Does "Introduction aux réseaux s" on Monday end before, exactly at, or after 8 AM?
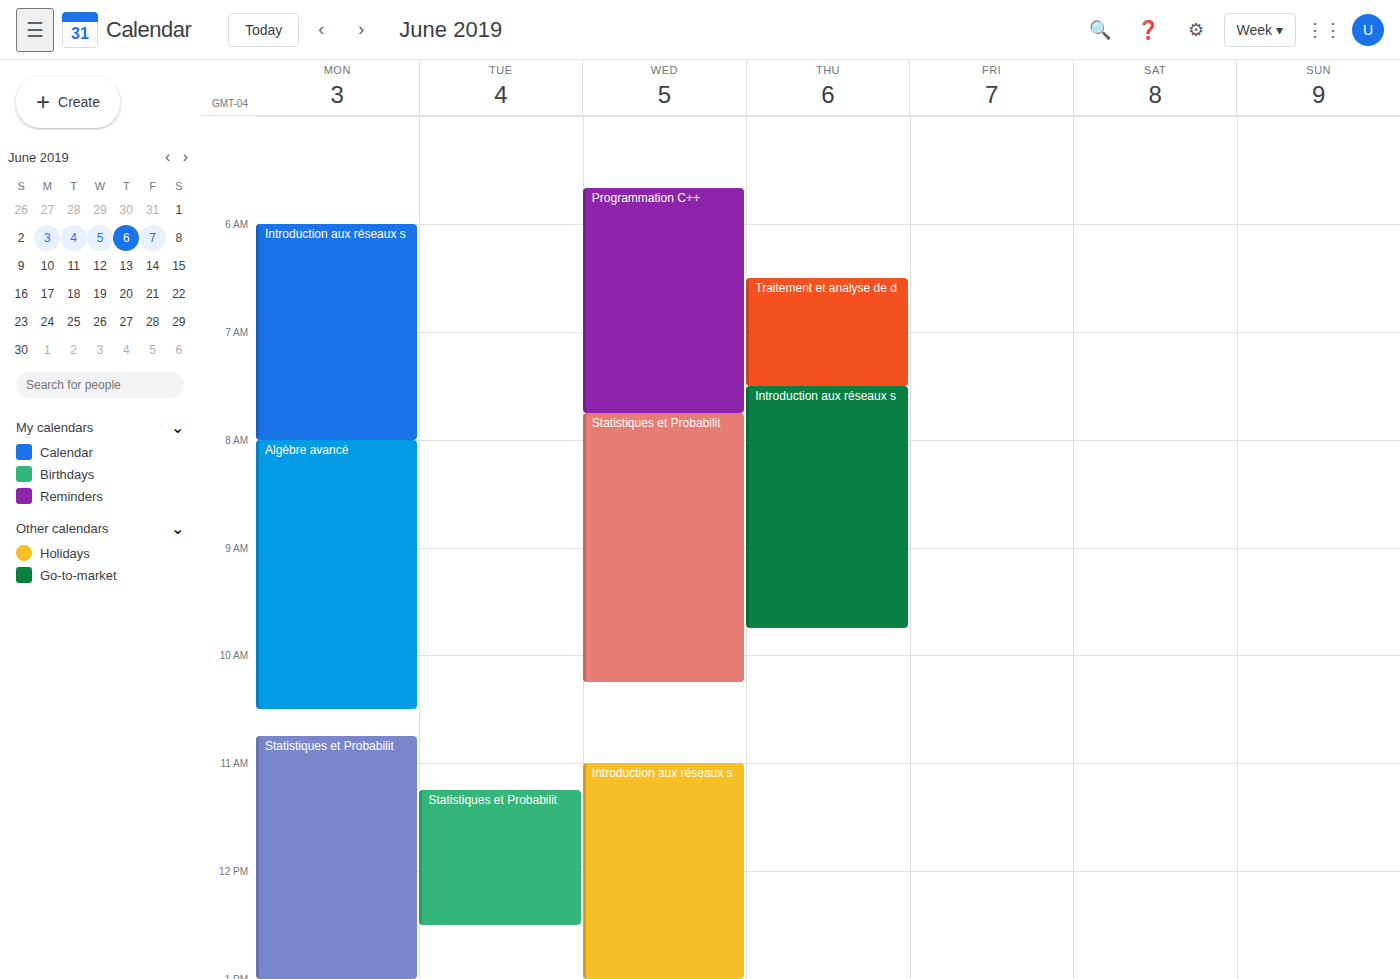
8:00 AM -- exactly at 8 AM, on the 8 AM line.